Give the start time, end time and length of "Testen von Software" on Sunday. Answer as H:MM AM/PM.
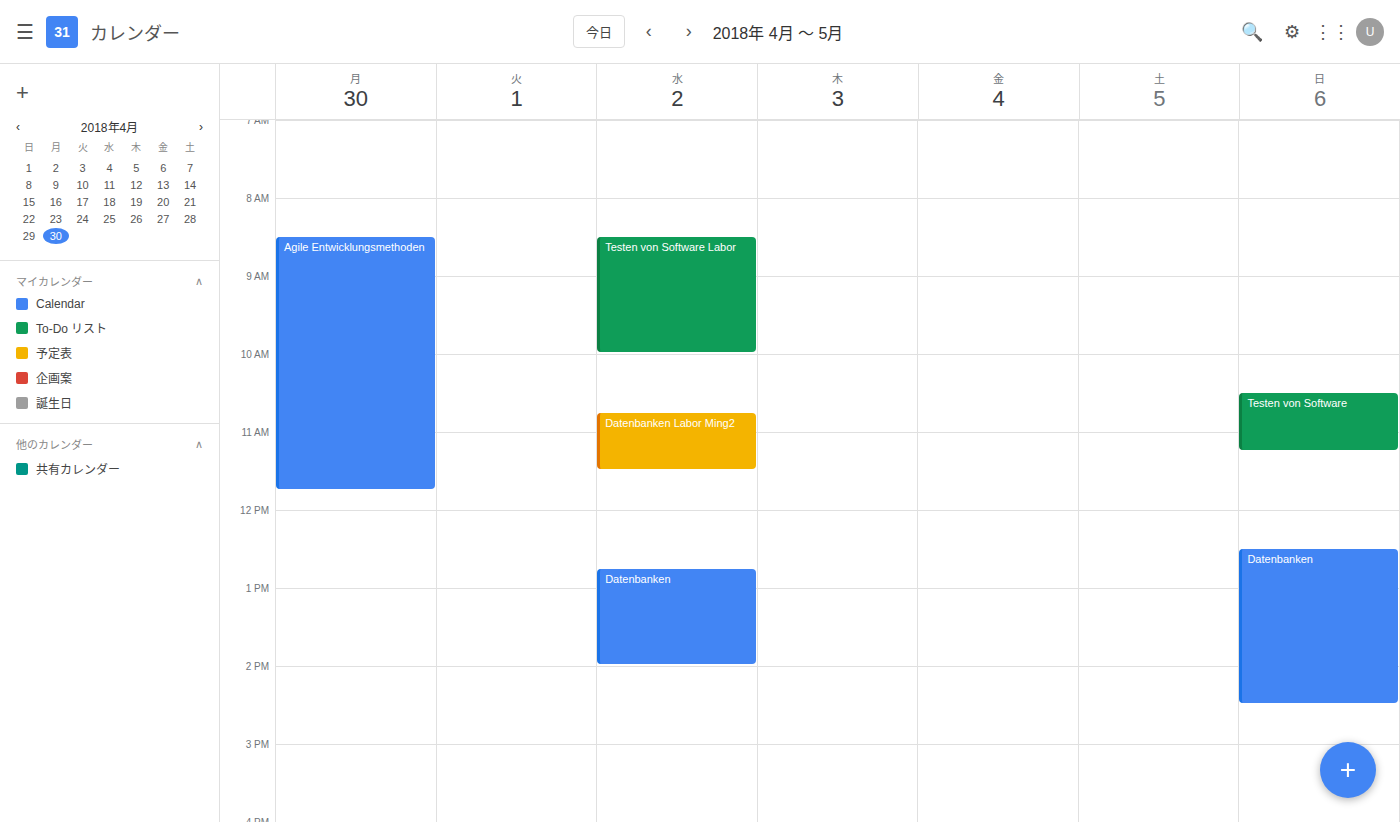
10:30 AM to 11:15 AM, 45 minutes